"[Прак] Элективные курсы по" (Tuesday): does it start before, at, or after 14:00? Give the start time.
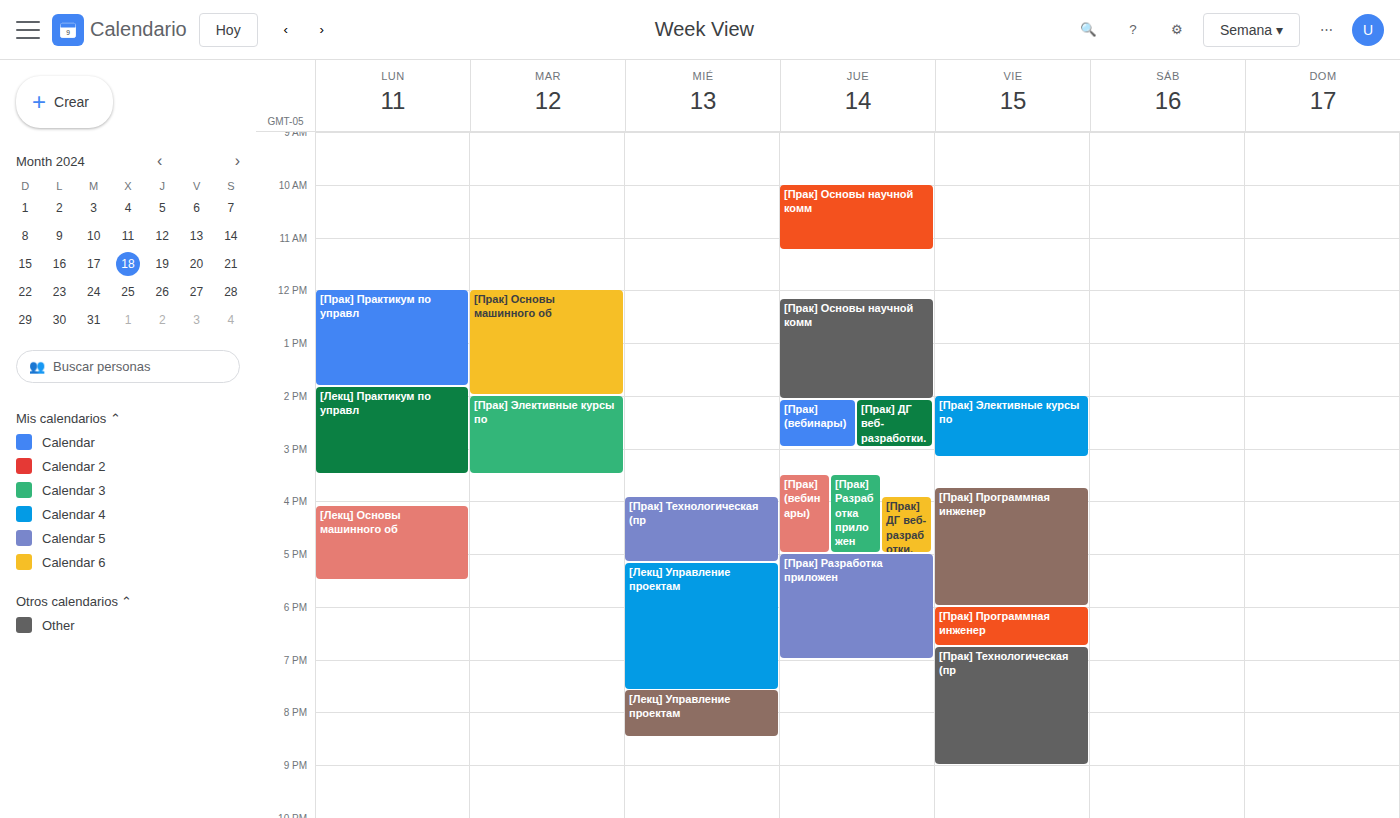
14:00 -- exactly at 14:00, on the 14:00 line.